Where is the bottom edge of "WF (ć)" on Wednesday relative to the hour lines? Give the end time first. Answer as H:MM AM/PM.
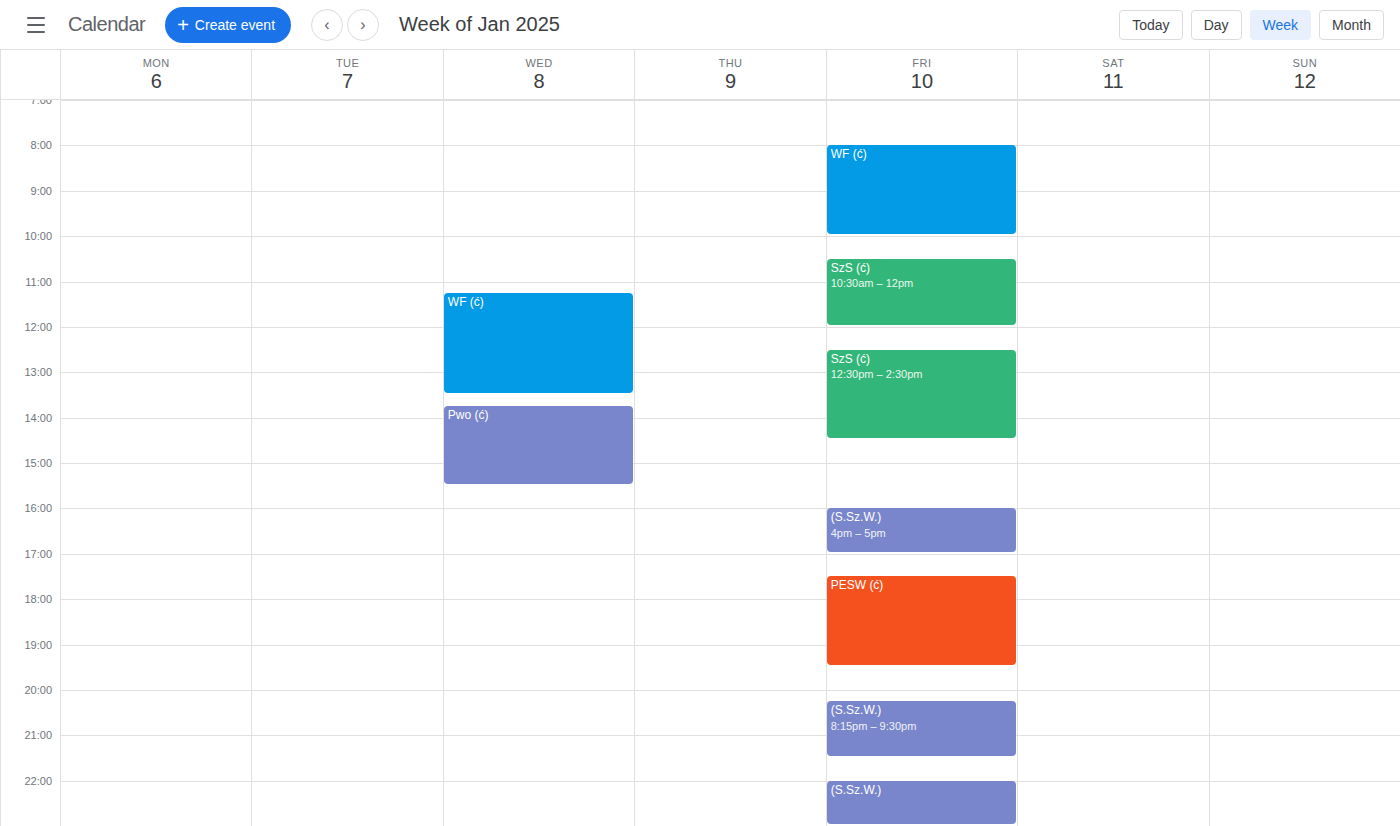
1:30 PM -- halfway between the 1 PM and 2 PM lines.